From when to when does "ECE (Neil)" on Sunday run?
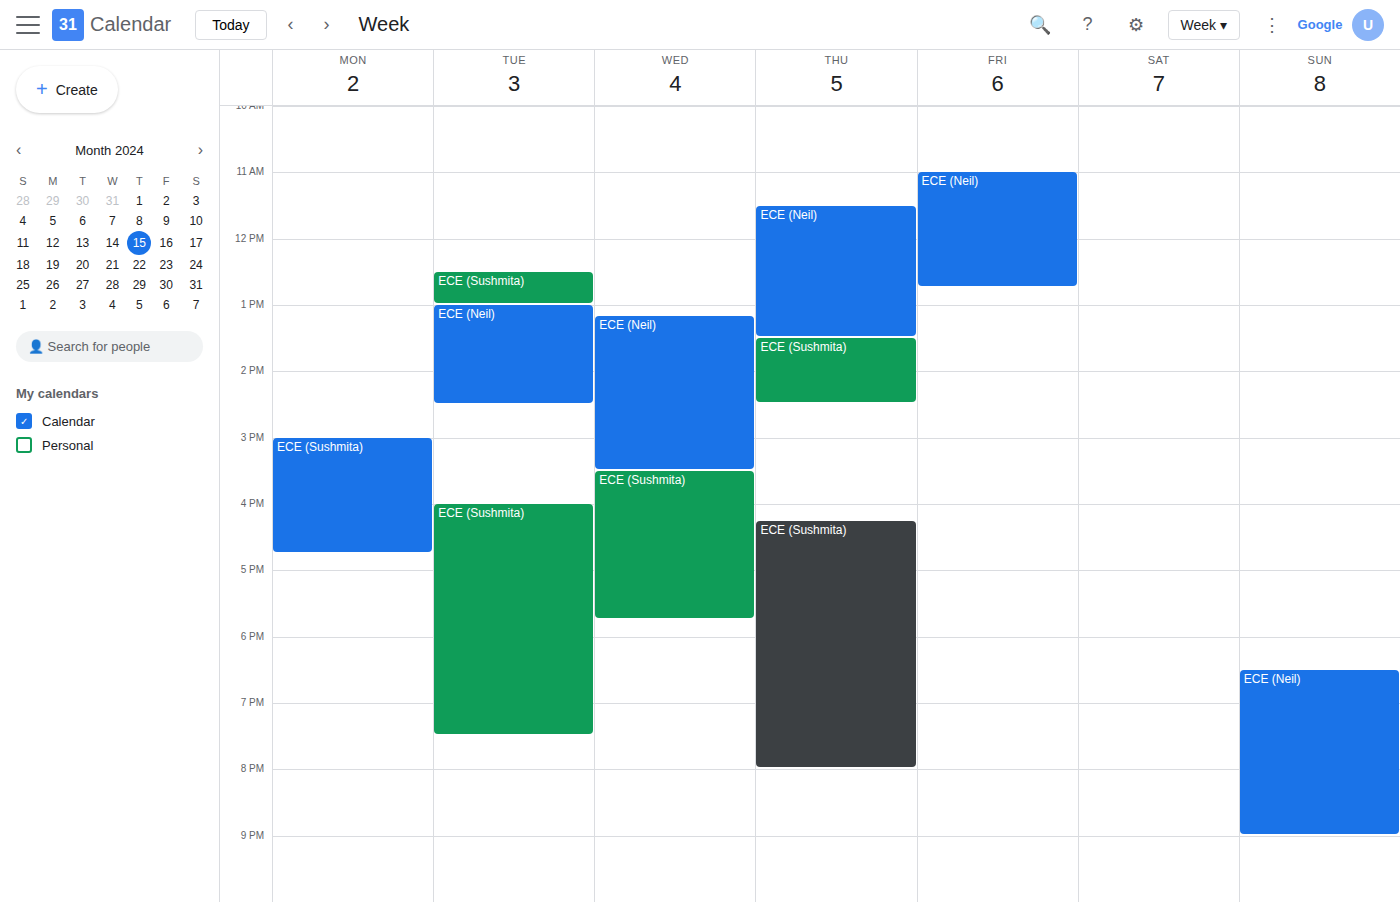
6:30 PM to 9:00 PM